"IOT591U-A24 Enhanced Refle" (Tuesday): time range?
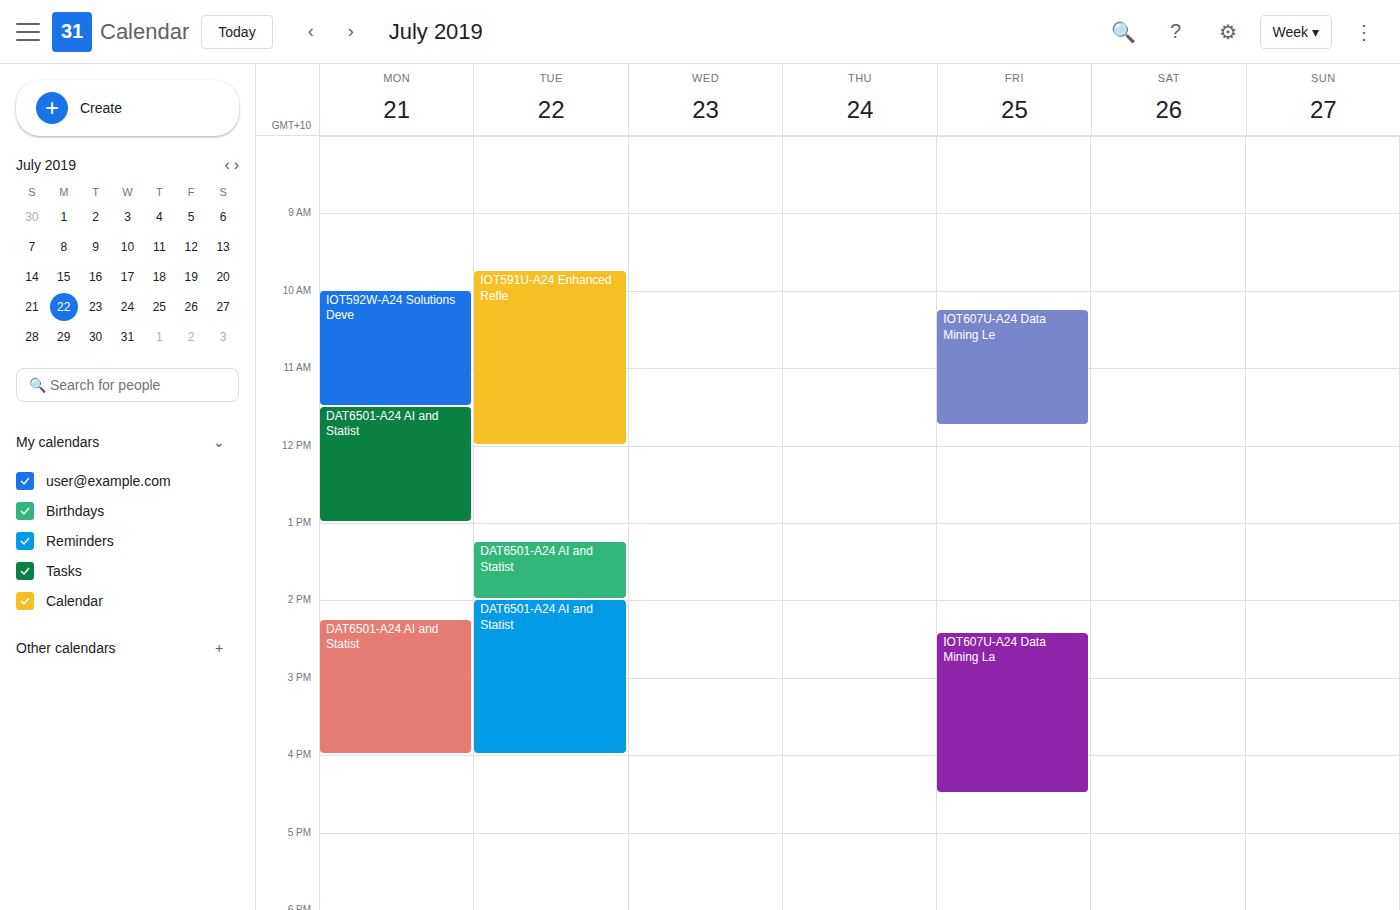
9:45 AM to 12:00 PM